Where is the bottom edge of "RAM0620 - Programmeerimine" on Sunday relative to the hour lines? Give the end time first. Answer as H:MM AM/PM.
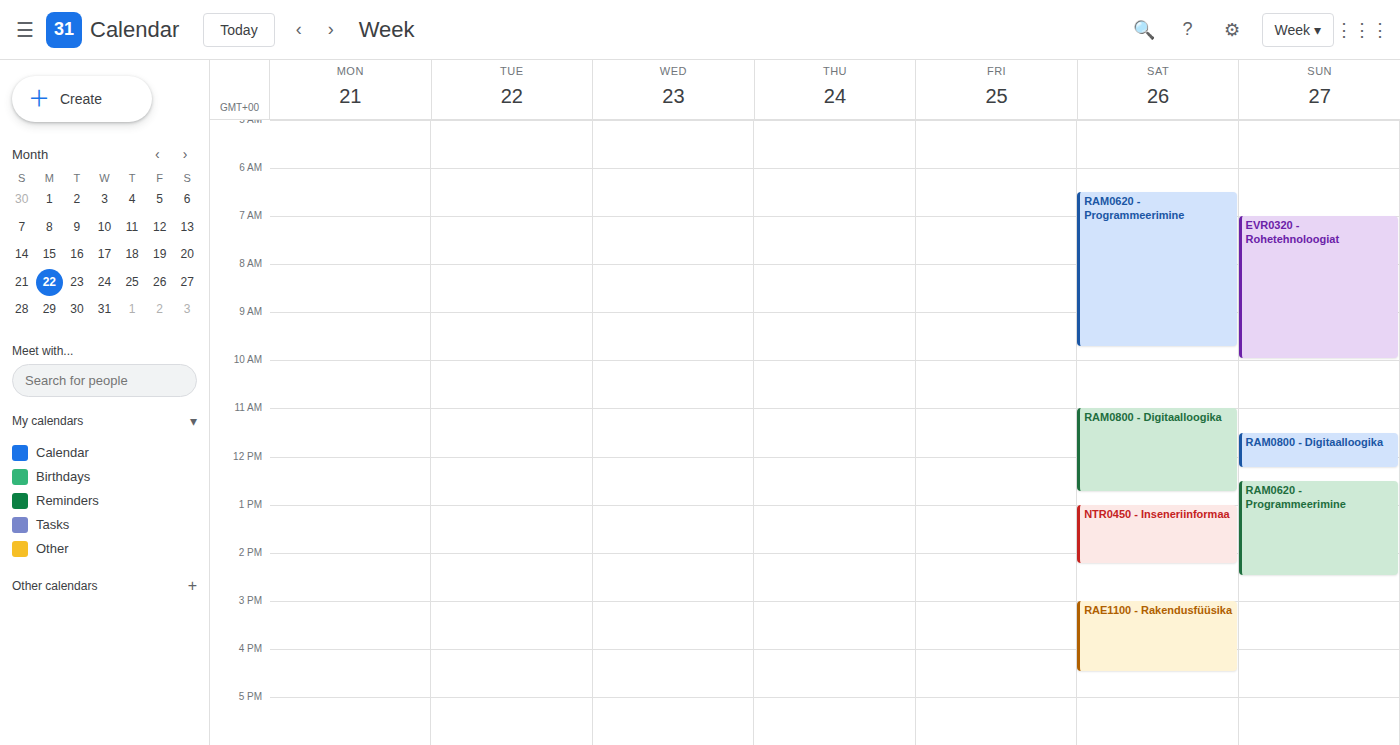
2:30 PM -- halfway between the 2 PM and 3 PM lines.